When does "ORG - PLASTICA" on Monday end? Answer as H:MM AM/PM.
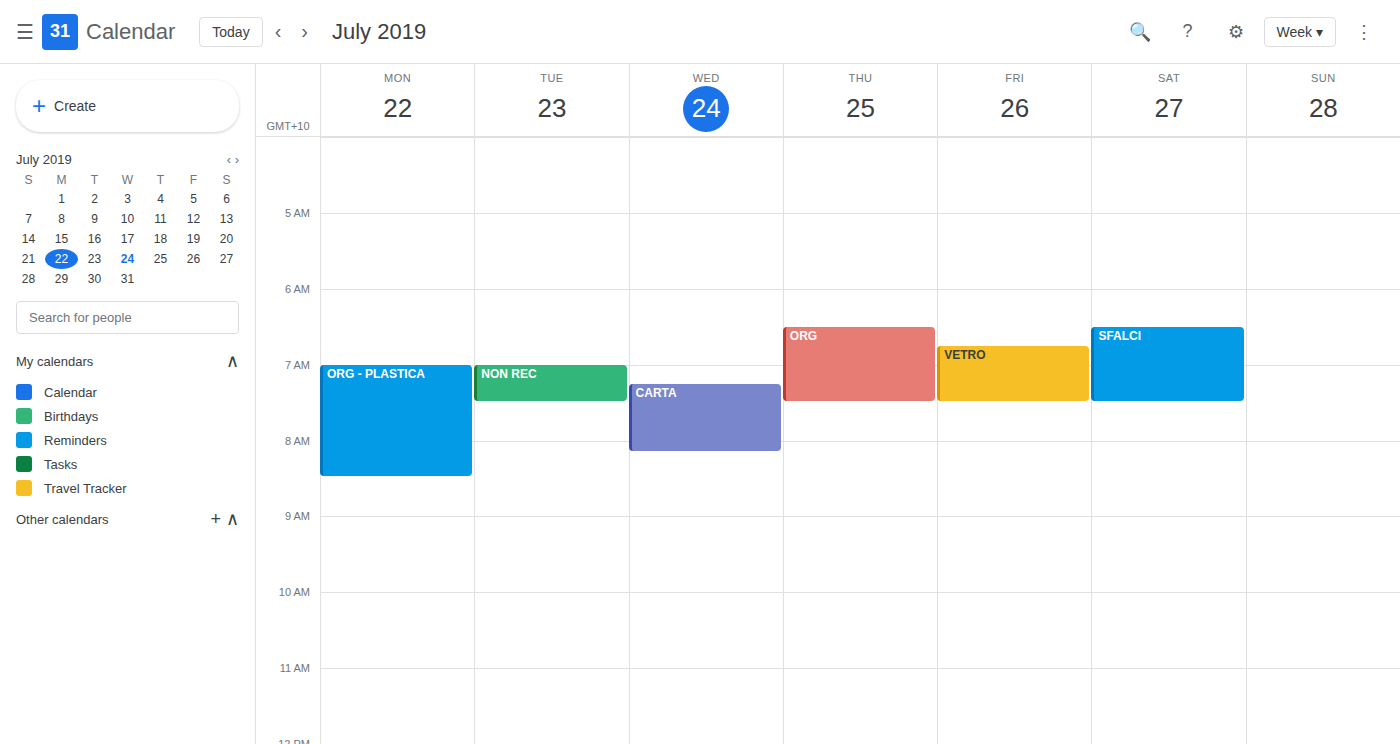
8:30 AM